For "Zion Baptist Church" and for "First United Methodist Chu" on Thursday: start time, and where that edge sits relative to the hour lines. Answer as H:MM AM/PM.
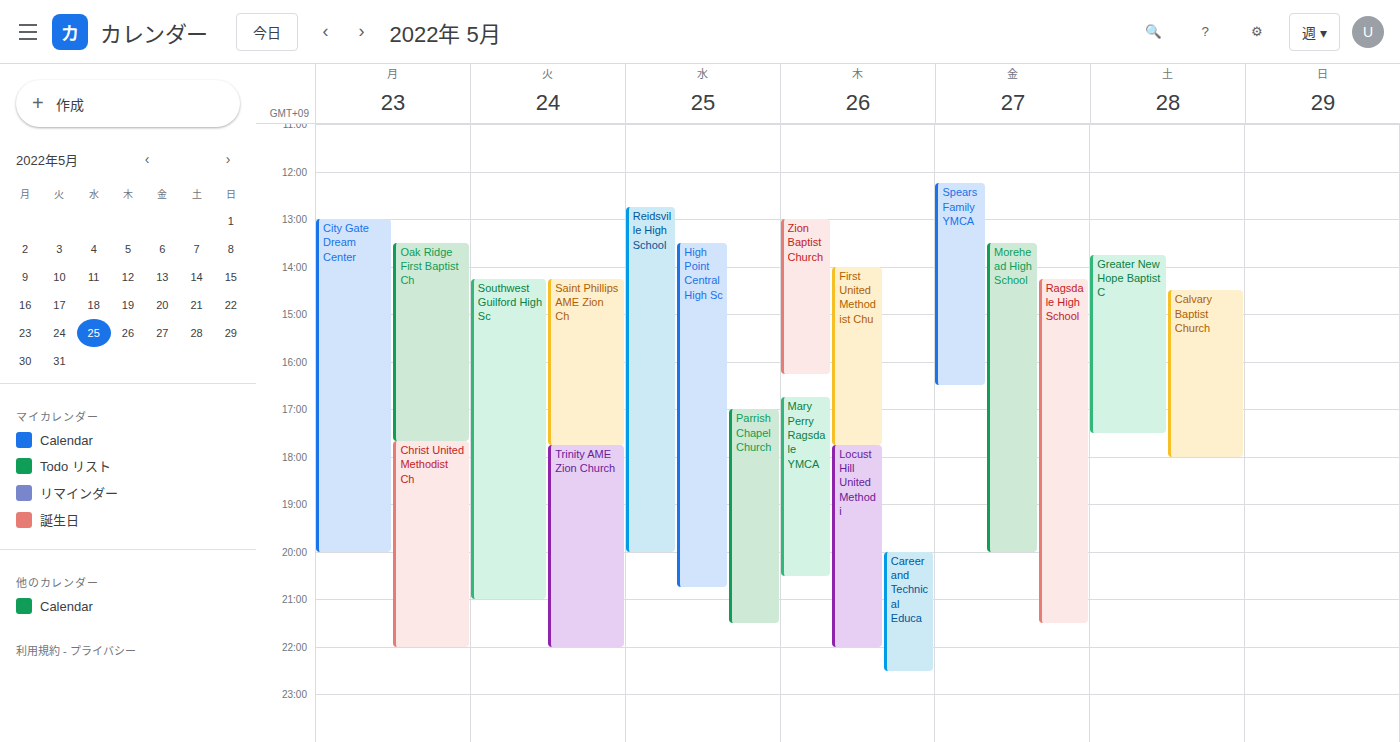
"Zion Baptist Church": 1:00 PM, exactly on the 1 PM line. "First United Methodist Chu": 2:00 PM, exactly on the 2 PM line.